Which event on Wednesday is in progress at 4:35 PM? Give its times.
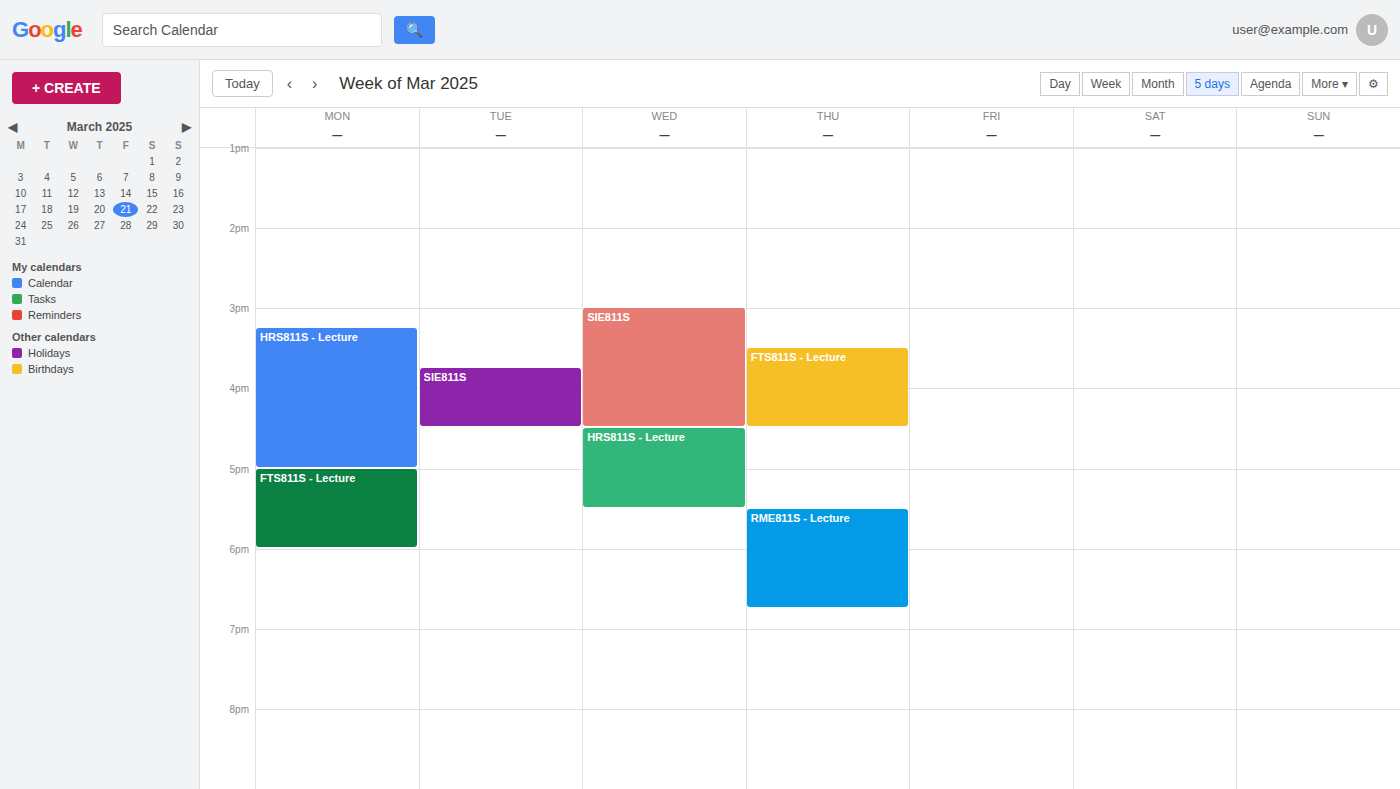
"HRS811S - Lecture", 4:30 PM to 5:30 PM